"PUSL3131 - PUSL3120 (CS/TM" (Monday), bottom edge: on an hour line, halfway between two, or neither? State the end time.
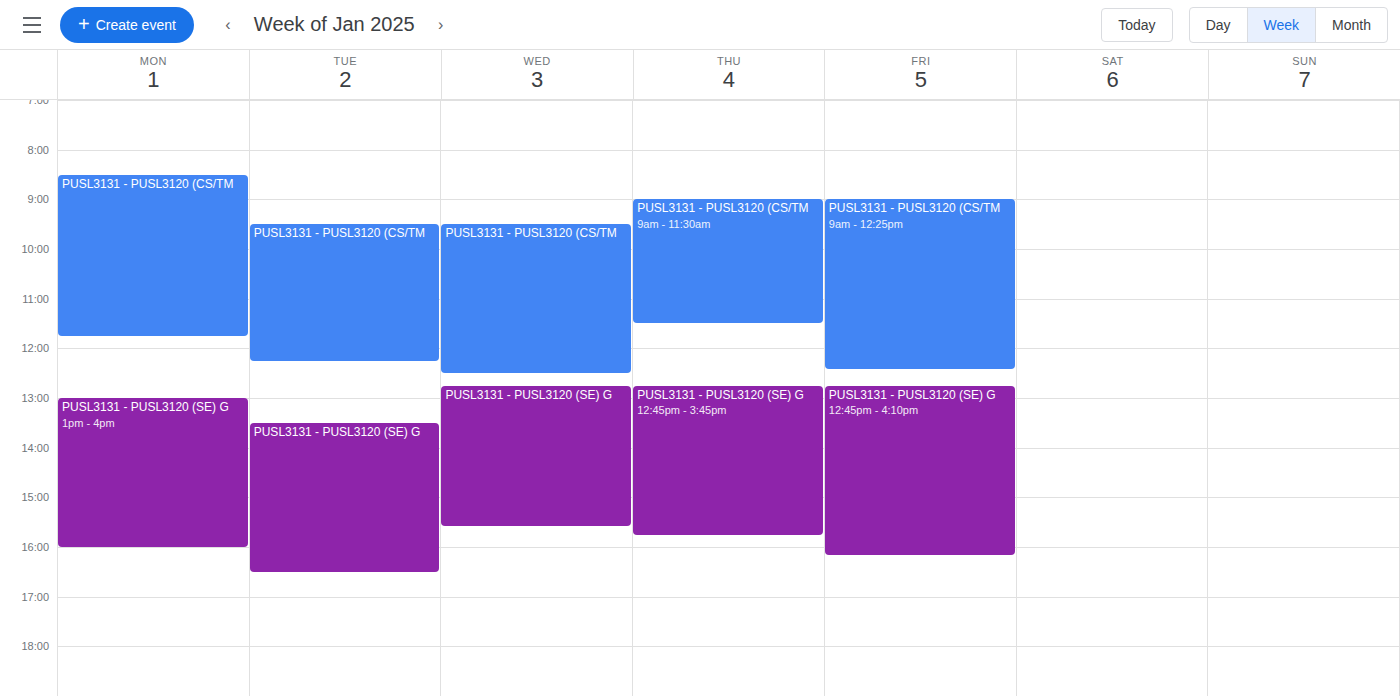
11:45 AM -- neither: three quarters of the way from the 11 AM line to the 12 PM line.